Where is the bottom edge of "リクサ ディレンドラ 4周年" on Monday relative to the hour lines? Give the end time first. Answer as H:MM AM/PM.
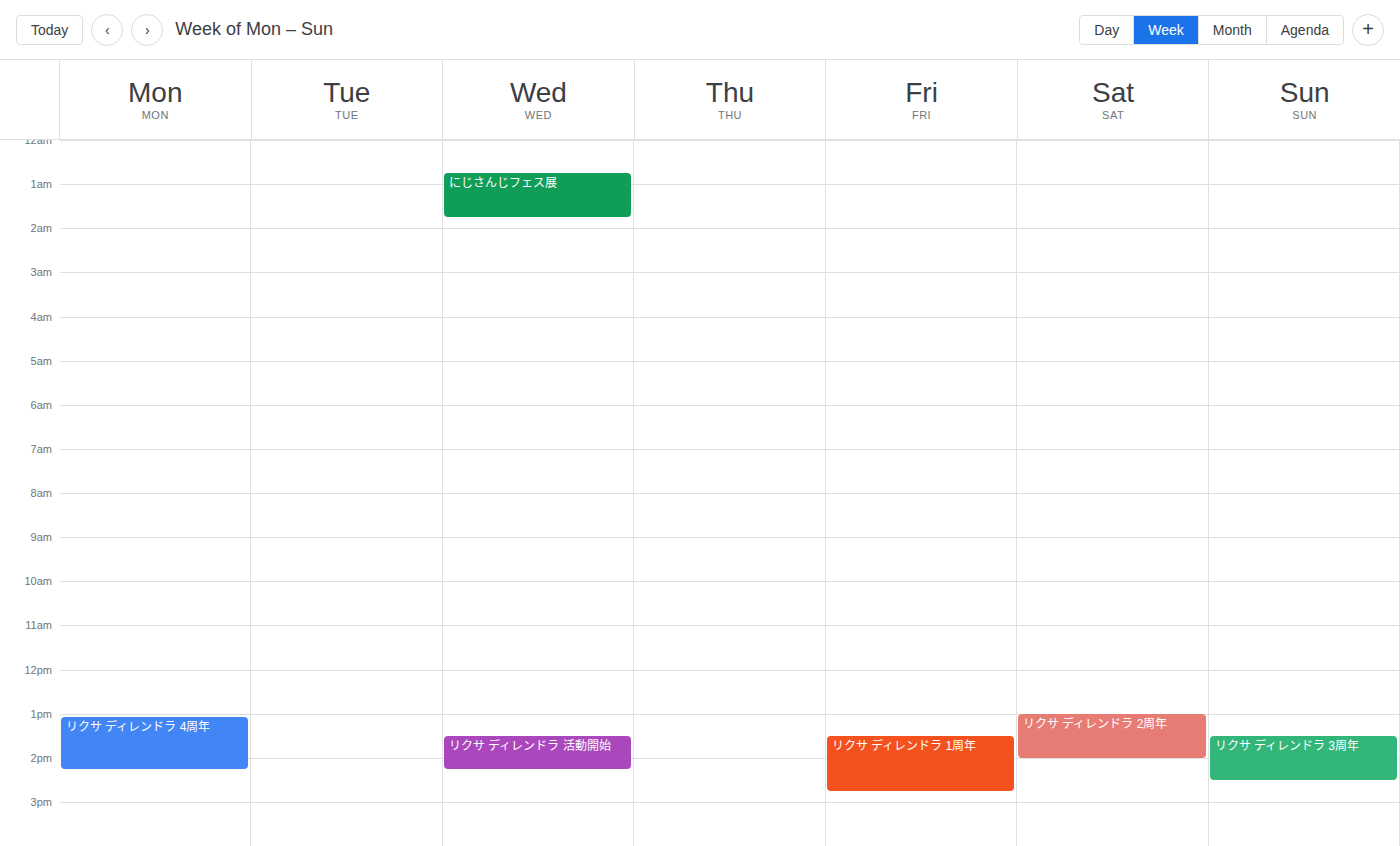
2:15 PM -- neither: a quarter of the way from the 2 PM line to the 3 PM line.